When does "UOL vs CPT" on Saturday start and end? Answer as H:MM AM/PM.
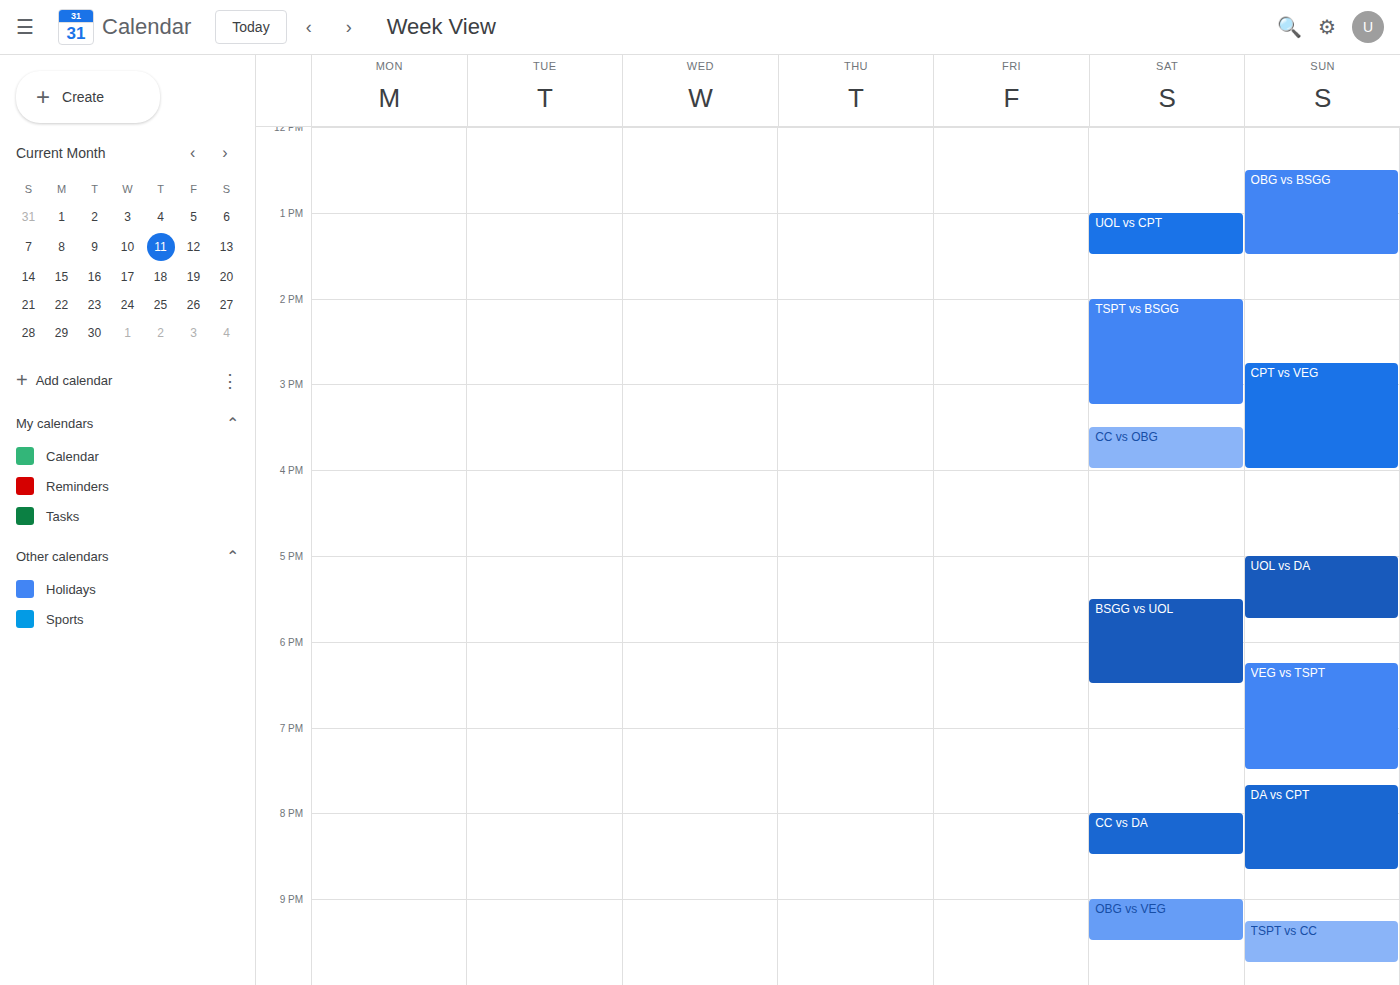
1:00 PM to 1:30 PM